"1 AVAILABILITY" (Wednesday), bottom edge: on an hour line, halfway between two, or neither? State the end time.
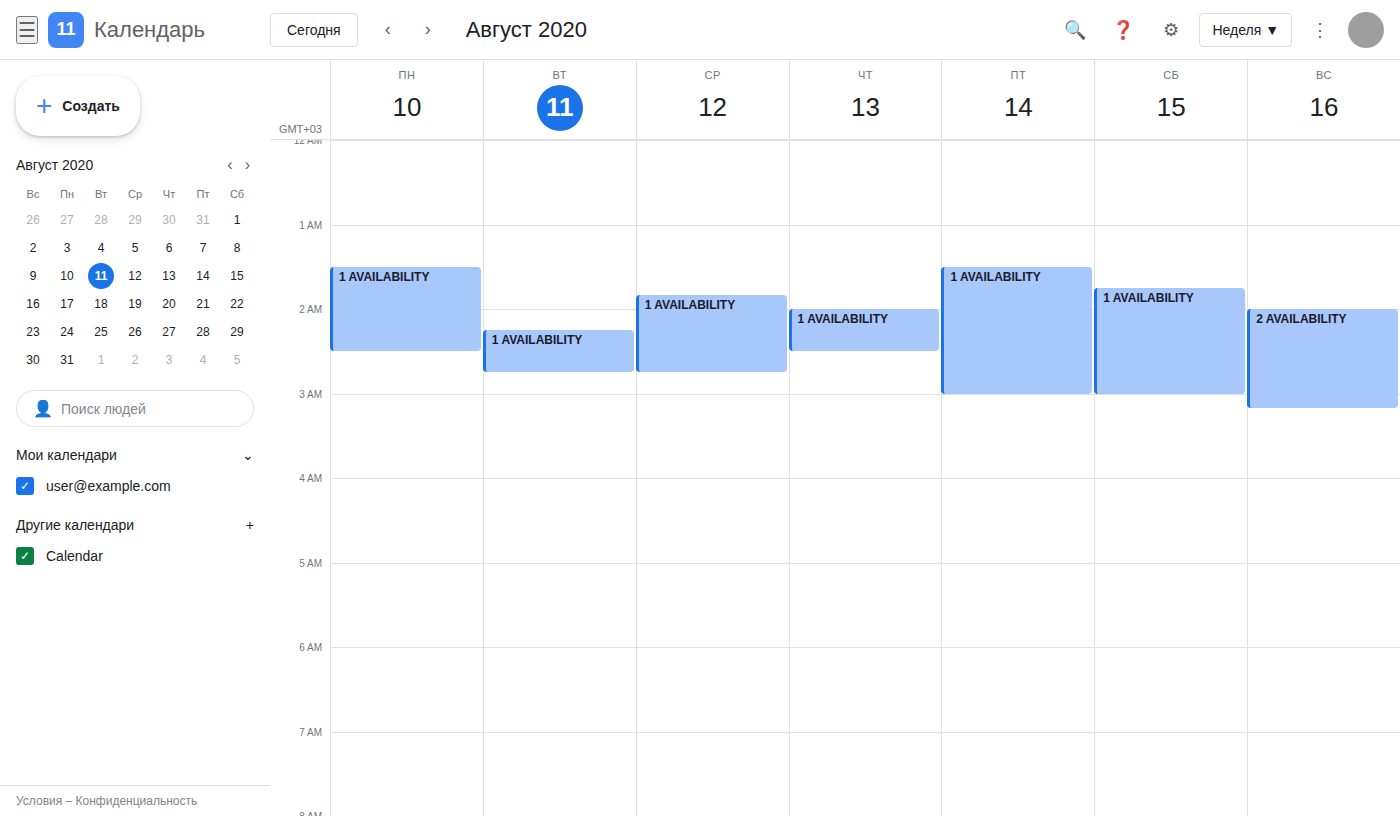
2:45 AM -- neither: three quarters of the way from the 2 AM line to the 3 AM line.